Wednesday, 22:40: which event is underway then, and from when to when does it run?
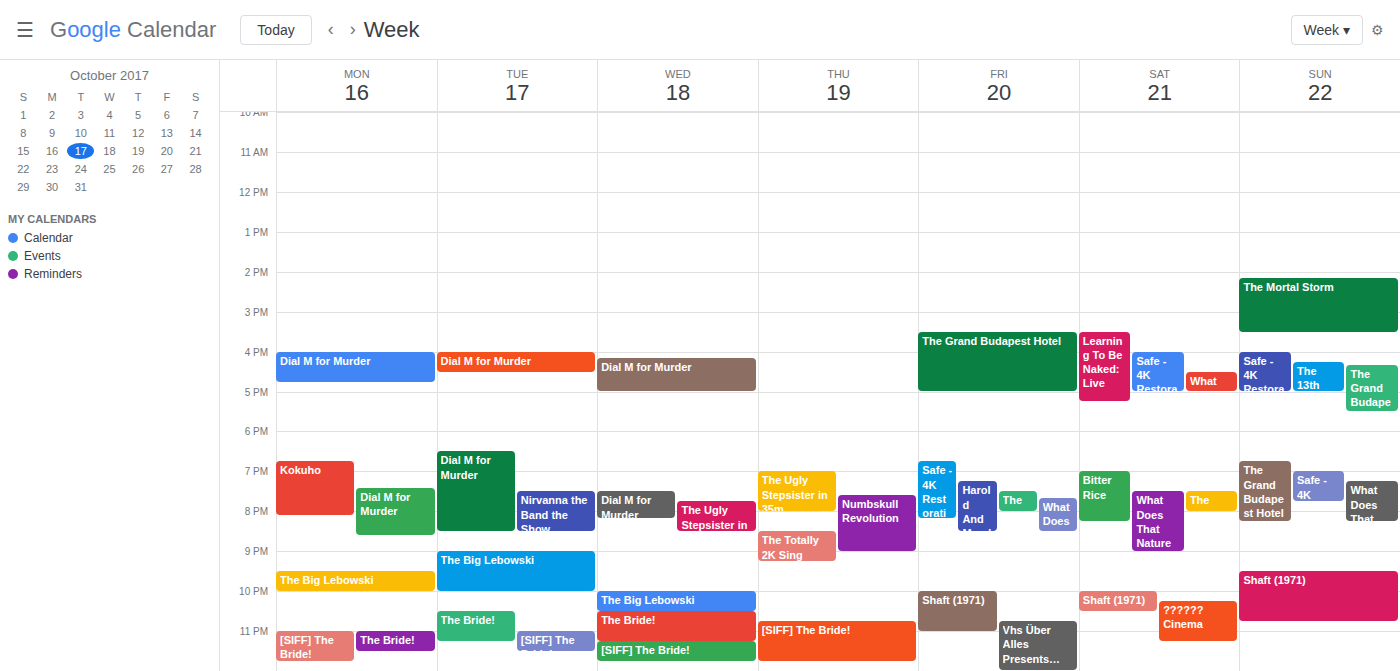
"The Bride!", 22:30 to 23:15